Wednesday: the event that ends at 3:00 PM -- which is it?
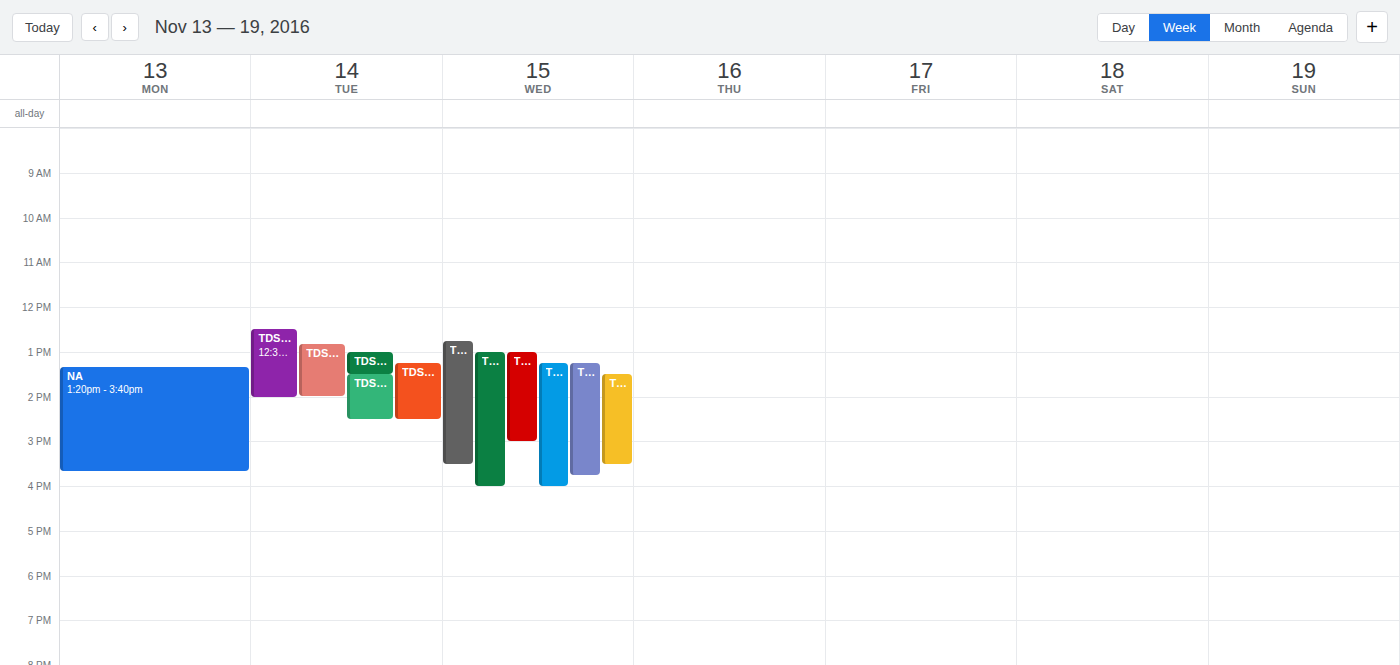
"TDS Practical 4: visualisa"